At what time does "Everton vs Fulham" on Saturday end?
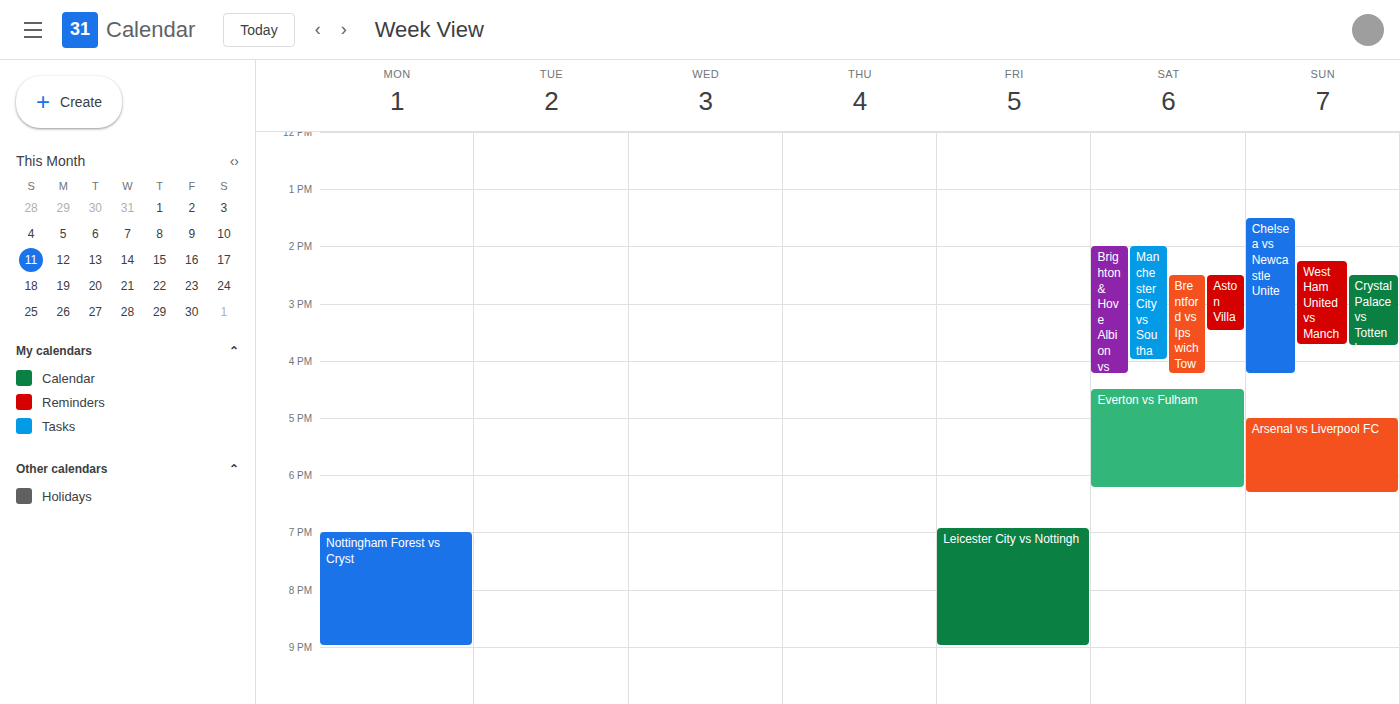
6:15 PM